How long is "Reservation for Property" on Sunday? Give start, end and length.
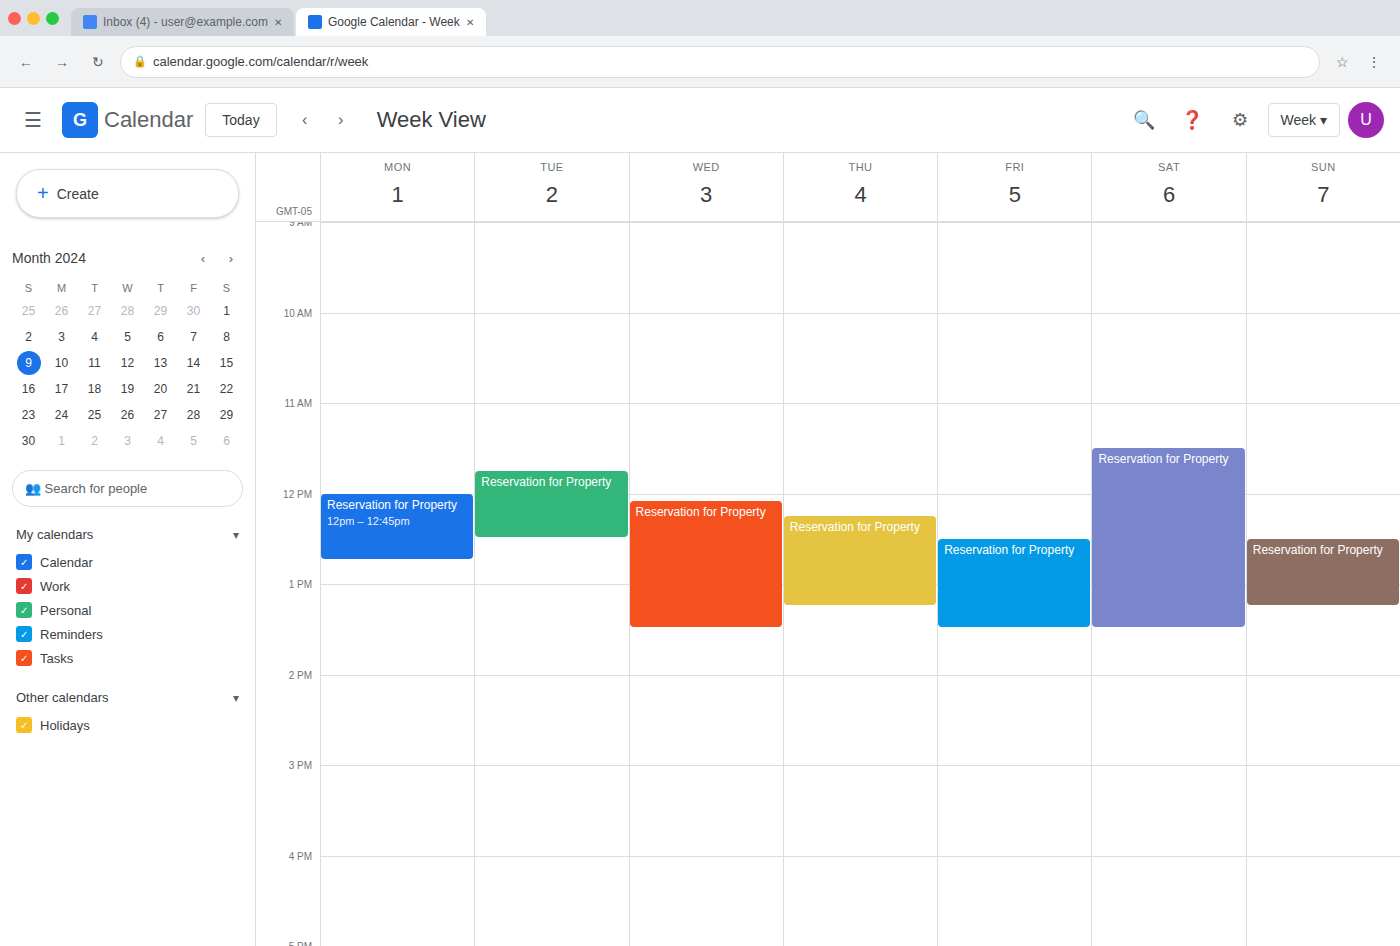
12:30 PM to 1:15 PM, 45 minutes